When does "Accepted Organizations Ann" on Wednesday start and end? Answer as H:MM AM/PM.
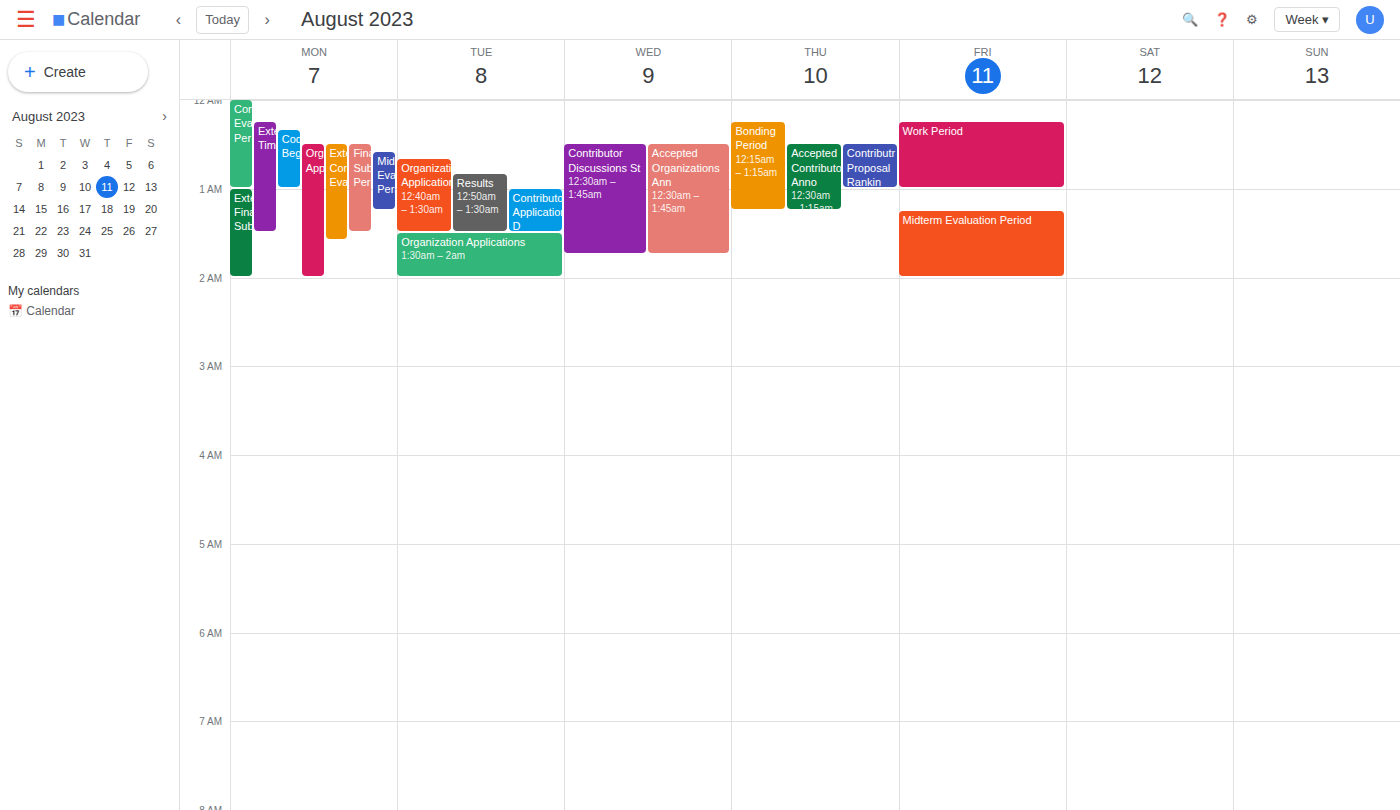
12:30 AM to 1:45 AM